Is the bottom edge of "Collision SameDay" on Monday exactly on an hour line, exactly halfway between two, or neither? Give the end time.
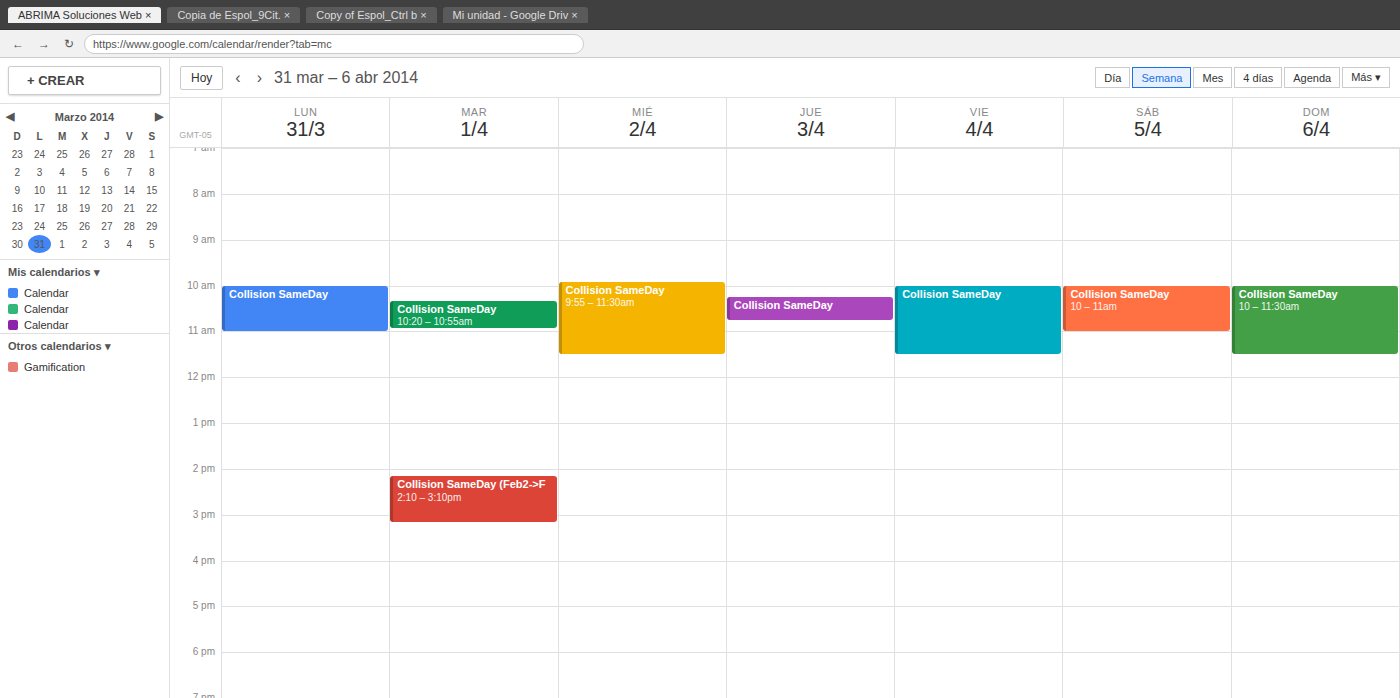
11:00 AM -- exactly on the 11 AM line.